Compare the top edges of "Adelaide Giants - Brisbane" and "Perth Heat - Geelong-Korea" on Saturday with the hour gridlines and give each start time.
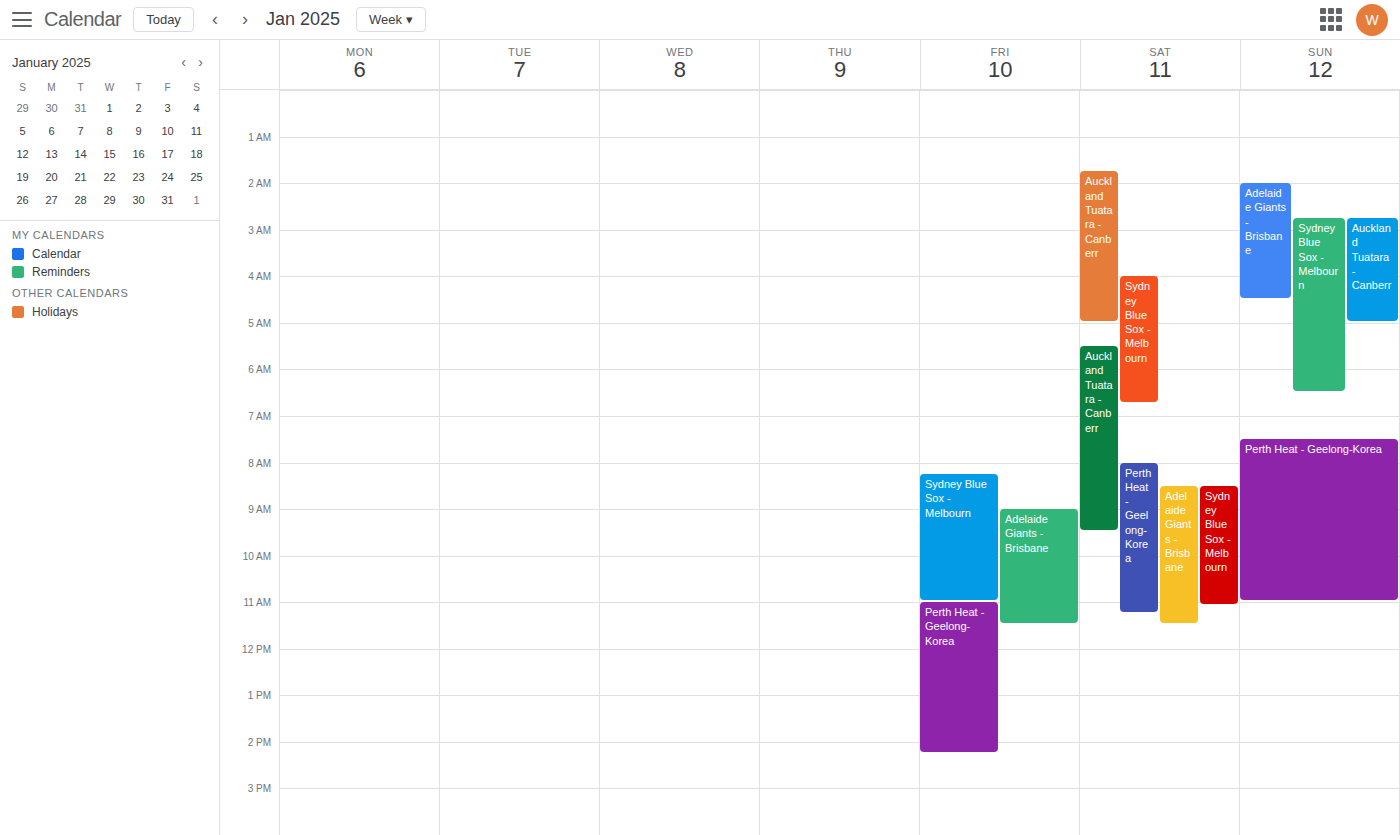
"Adelaide Giants - Brisbane": 8:30 AM, halfway between the 8 AM and 9 AM lines. "Perth Heat - Geelong-Korea": 8:00 AM, exactly on the 8 AM line.